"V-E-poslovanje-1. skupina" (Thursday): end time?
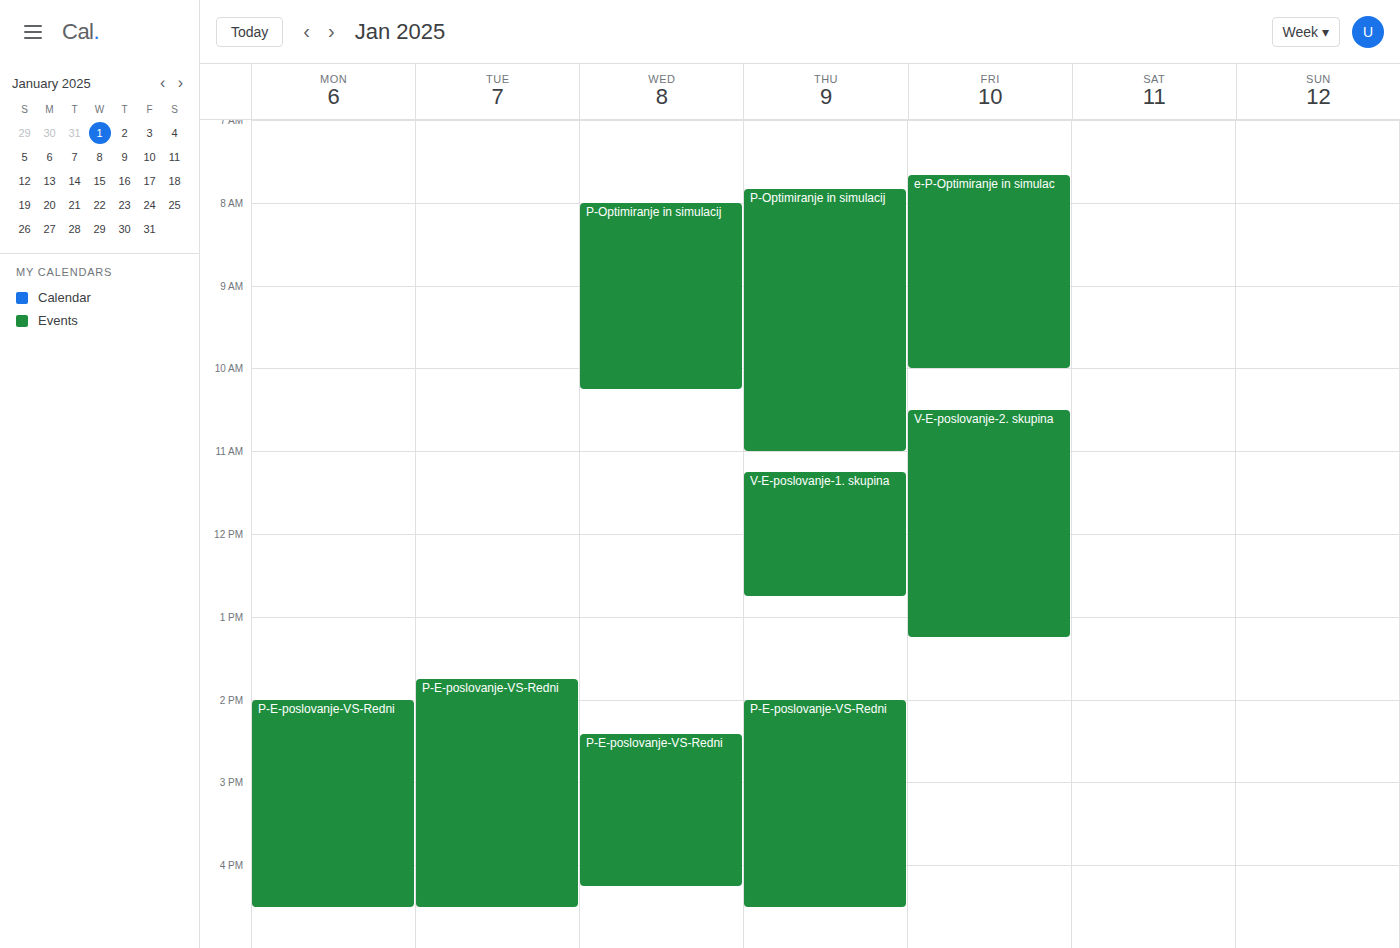
12:45